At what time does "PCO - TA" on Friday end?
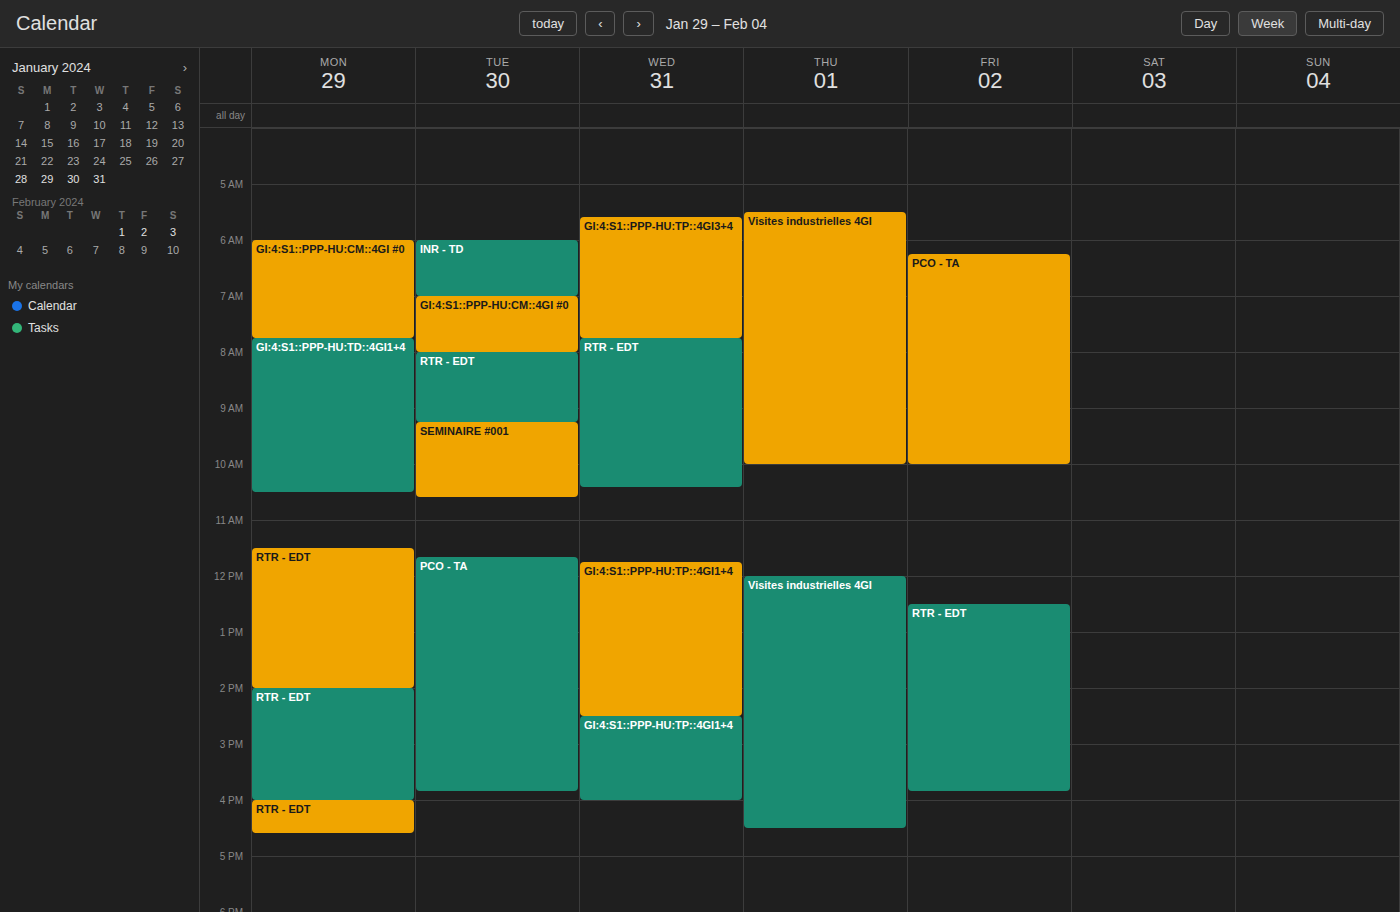
10:00